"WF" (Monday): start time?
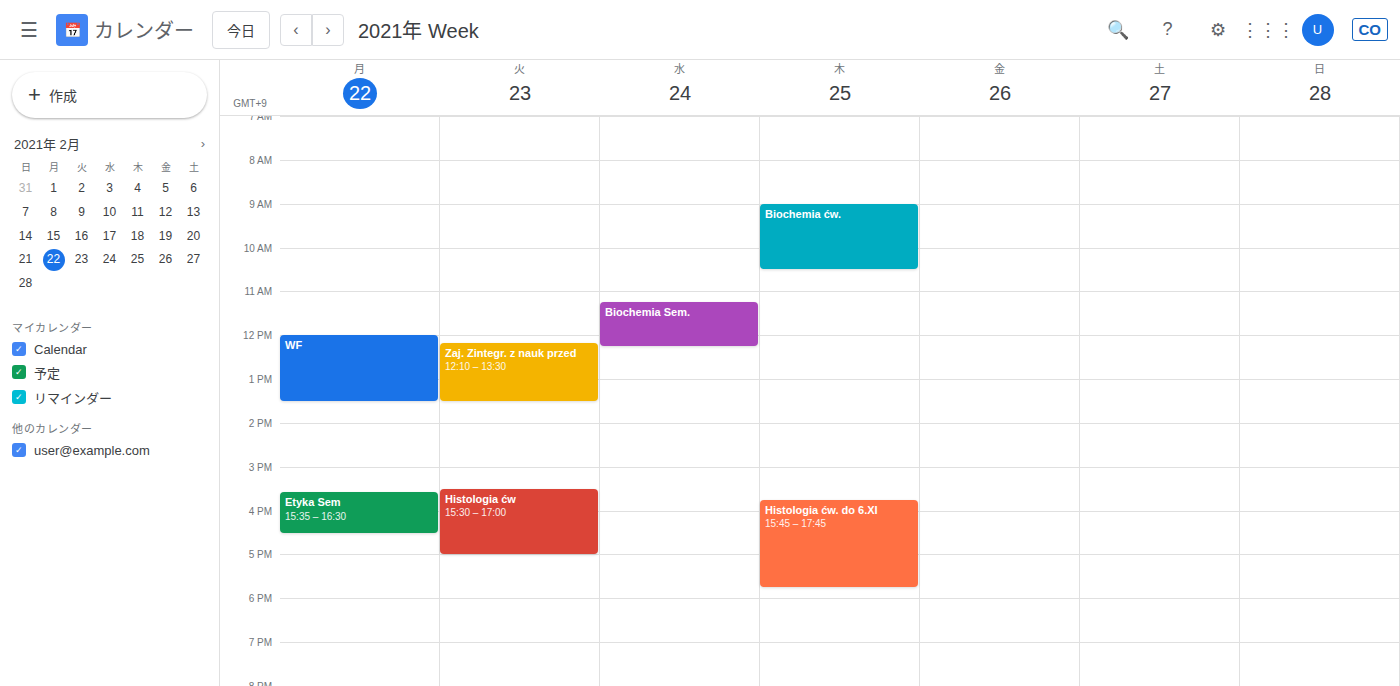
12:00 PM